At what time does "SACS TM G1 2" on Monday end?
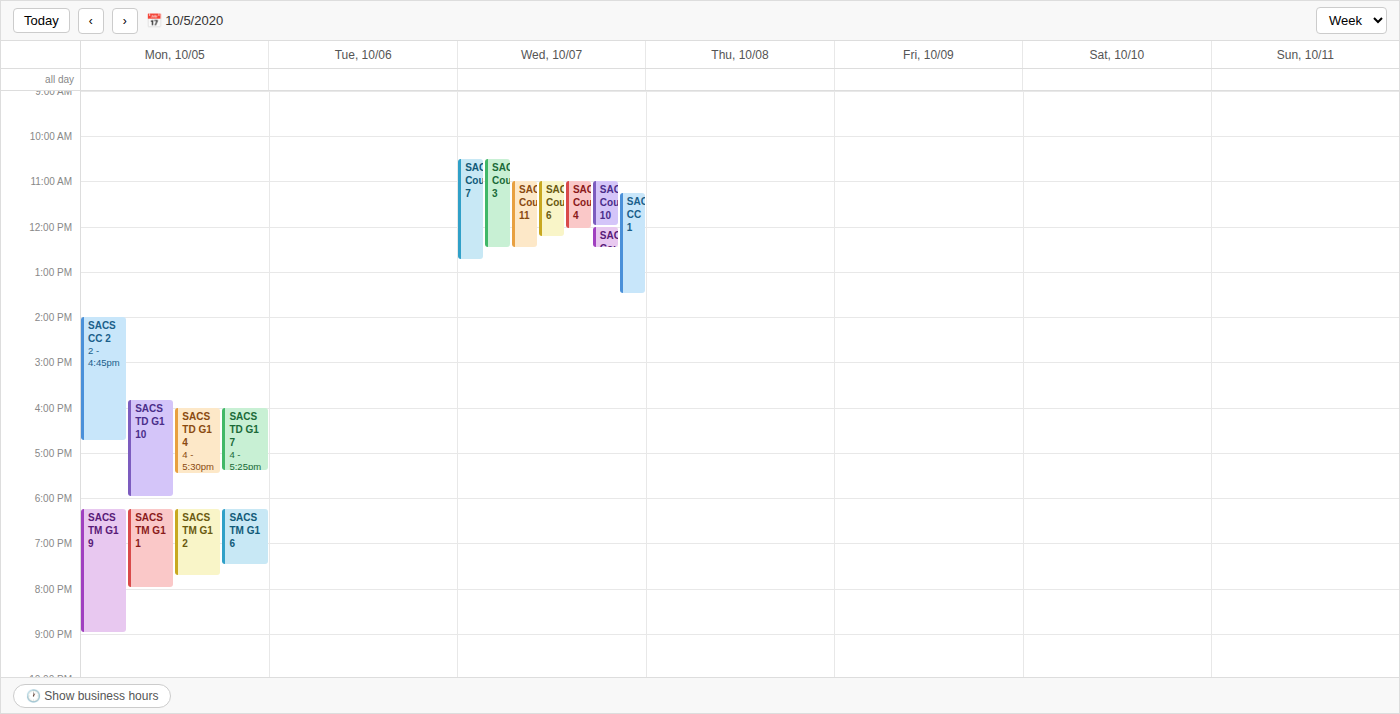
7:45 PM